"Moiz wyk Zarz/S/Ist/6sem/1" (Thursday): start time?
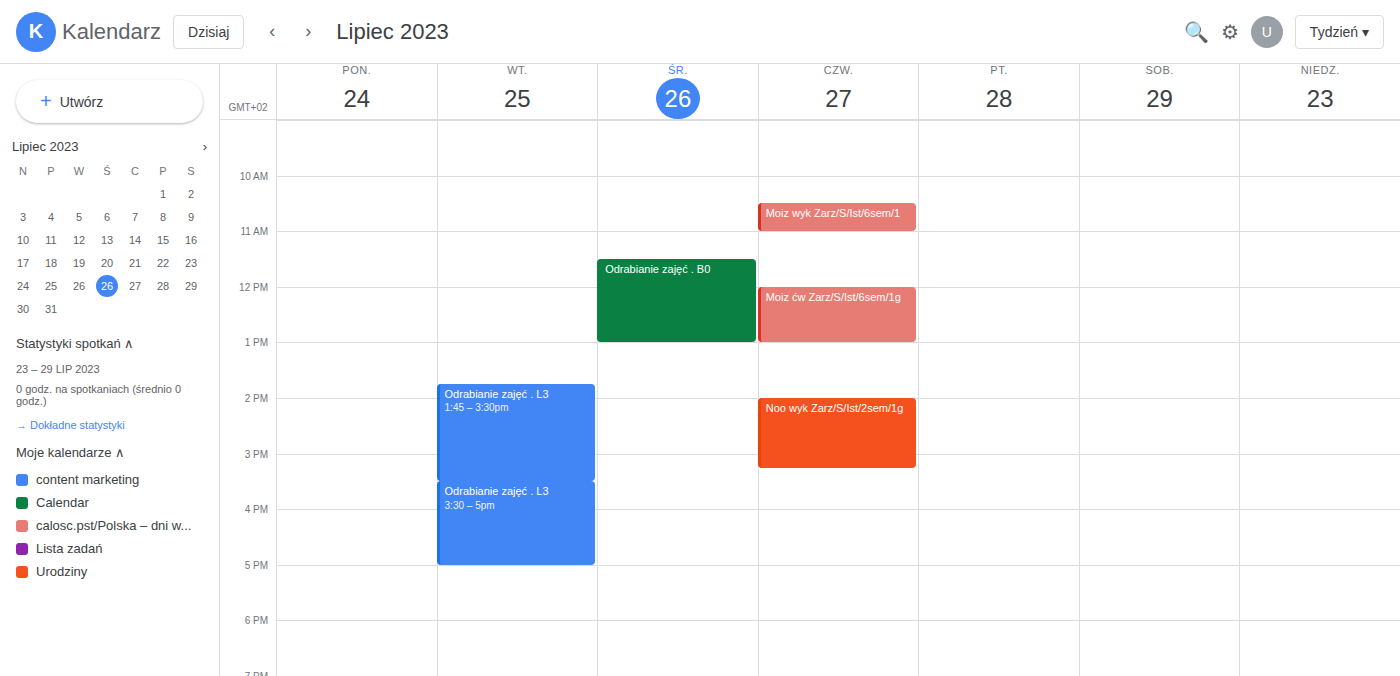
10:30 AM